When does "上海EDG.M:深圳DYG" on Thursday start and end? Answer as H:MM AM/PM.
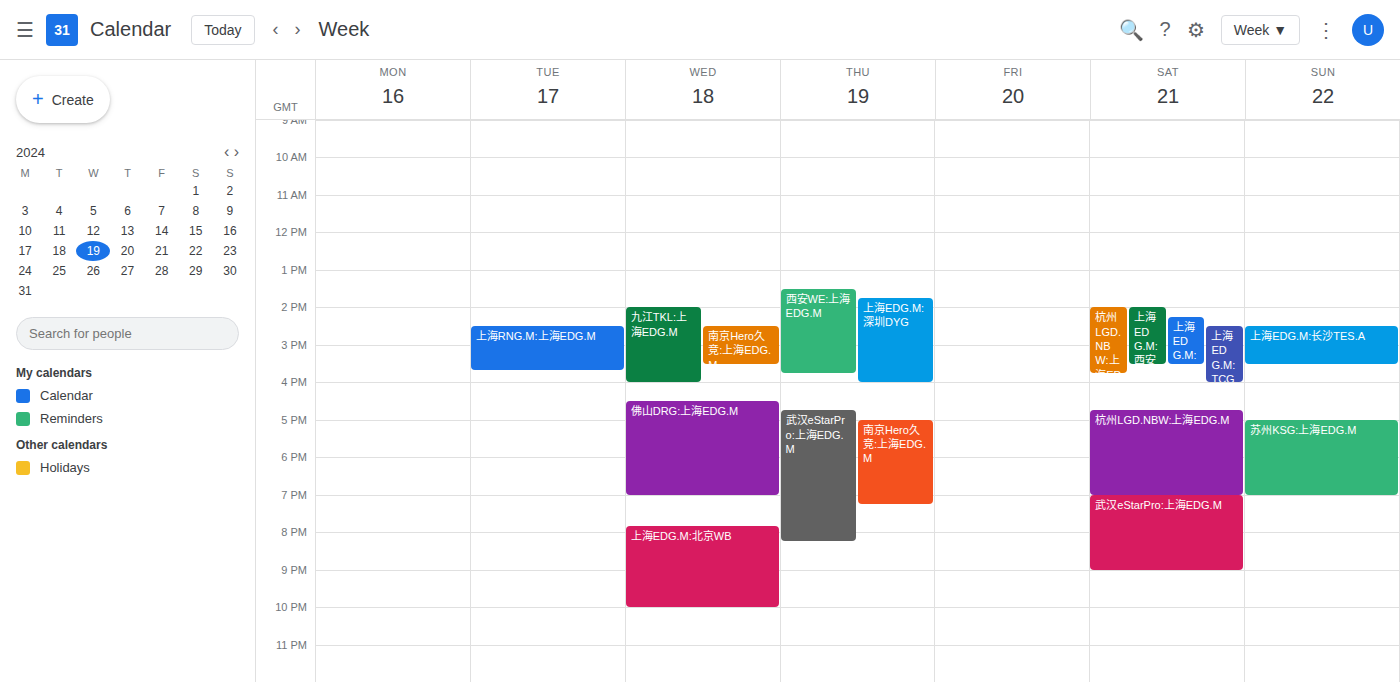
1:45 PM to 4:00 PM